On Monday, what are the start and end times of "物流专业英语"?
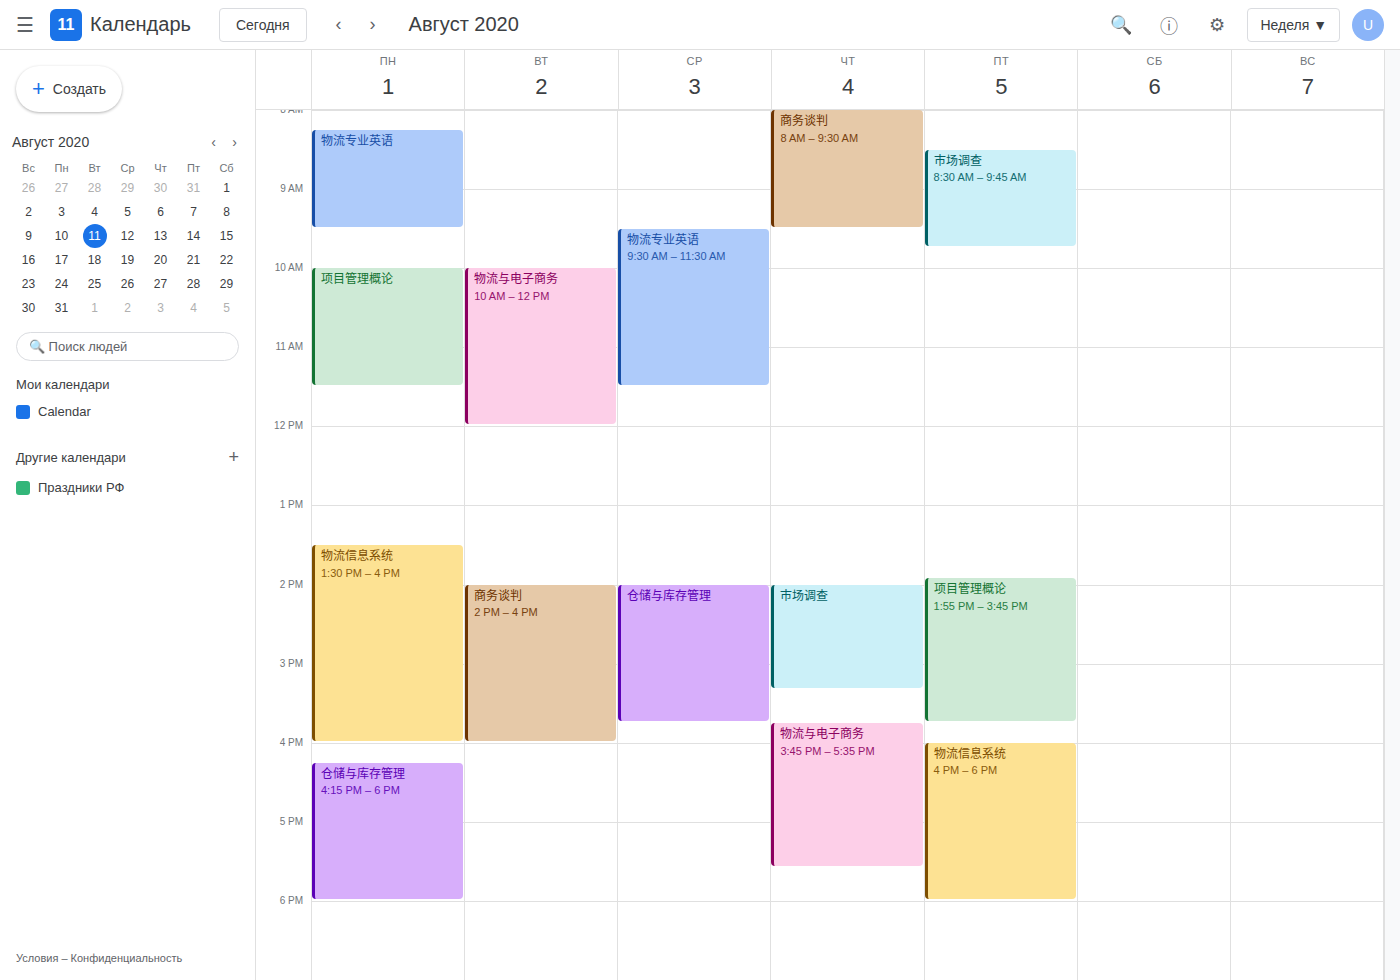
8:15 AM to 9:30 AM